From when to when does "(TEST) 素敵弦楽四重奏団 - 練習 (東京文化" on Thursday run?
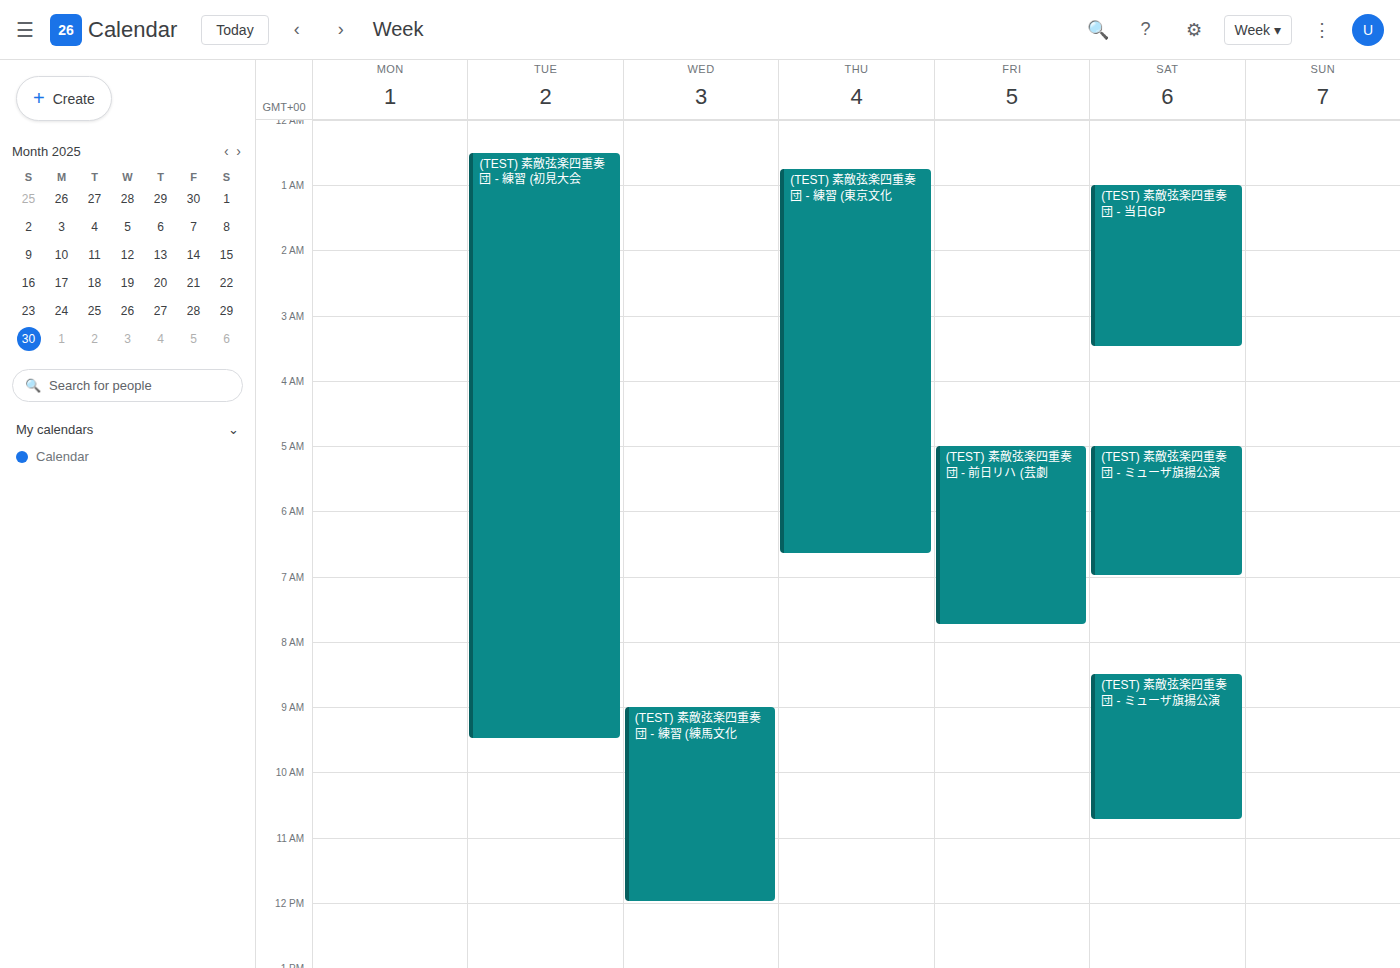
12:45 AM to 6:40 AM